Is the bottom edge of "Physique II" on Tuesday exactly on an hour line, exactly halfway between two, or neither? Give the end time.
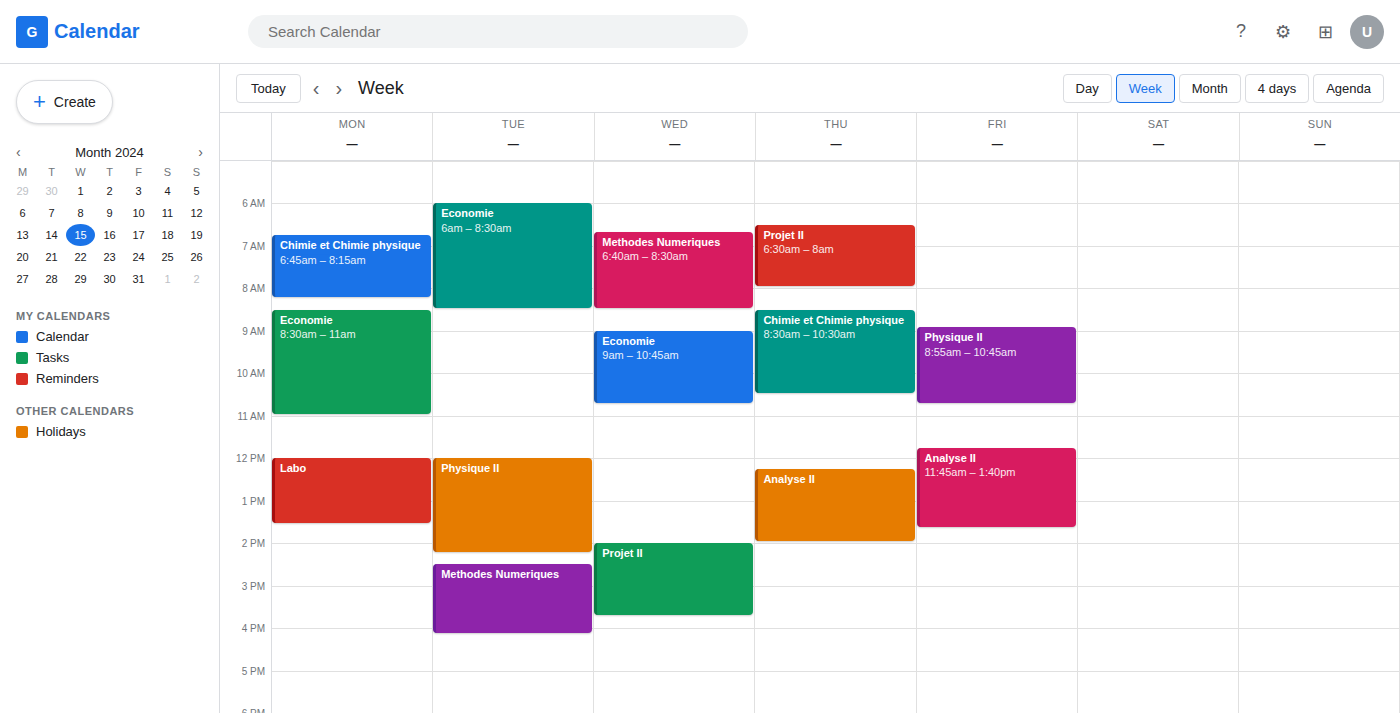
2:15 PM -- neither: a quarter of the way from the 2 PM line to the 3 PM line.